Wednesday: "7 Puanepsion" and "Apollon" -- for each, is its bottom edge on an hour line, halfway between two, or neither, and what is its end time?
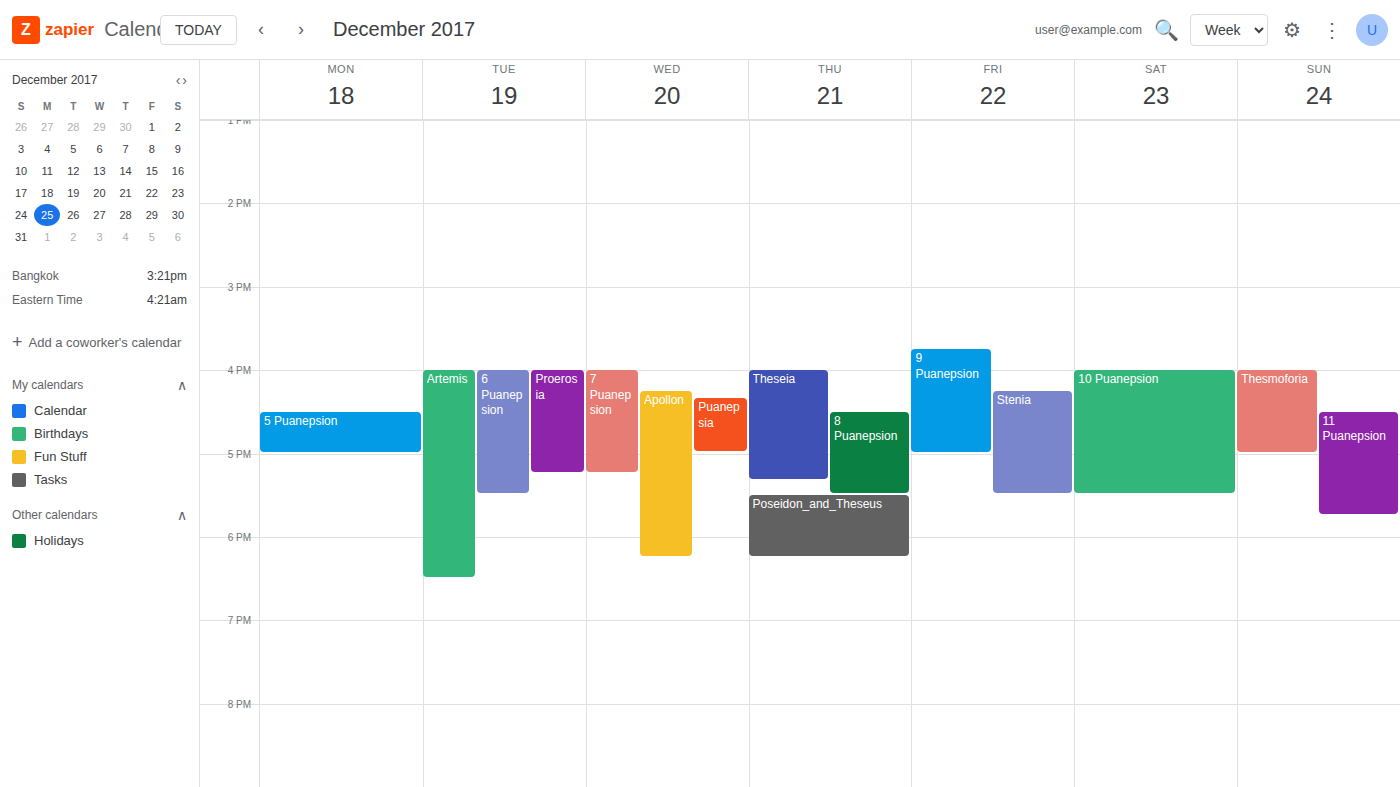
"7 Puanepsion": 17:15, neither: a quarter of the way from the 17:00 line to the 18:00 line. "Apollon": 18:15, neither: a quarter of the way from the 18:00 line to the 19:00 line.